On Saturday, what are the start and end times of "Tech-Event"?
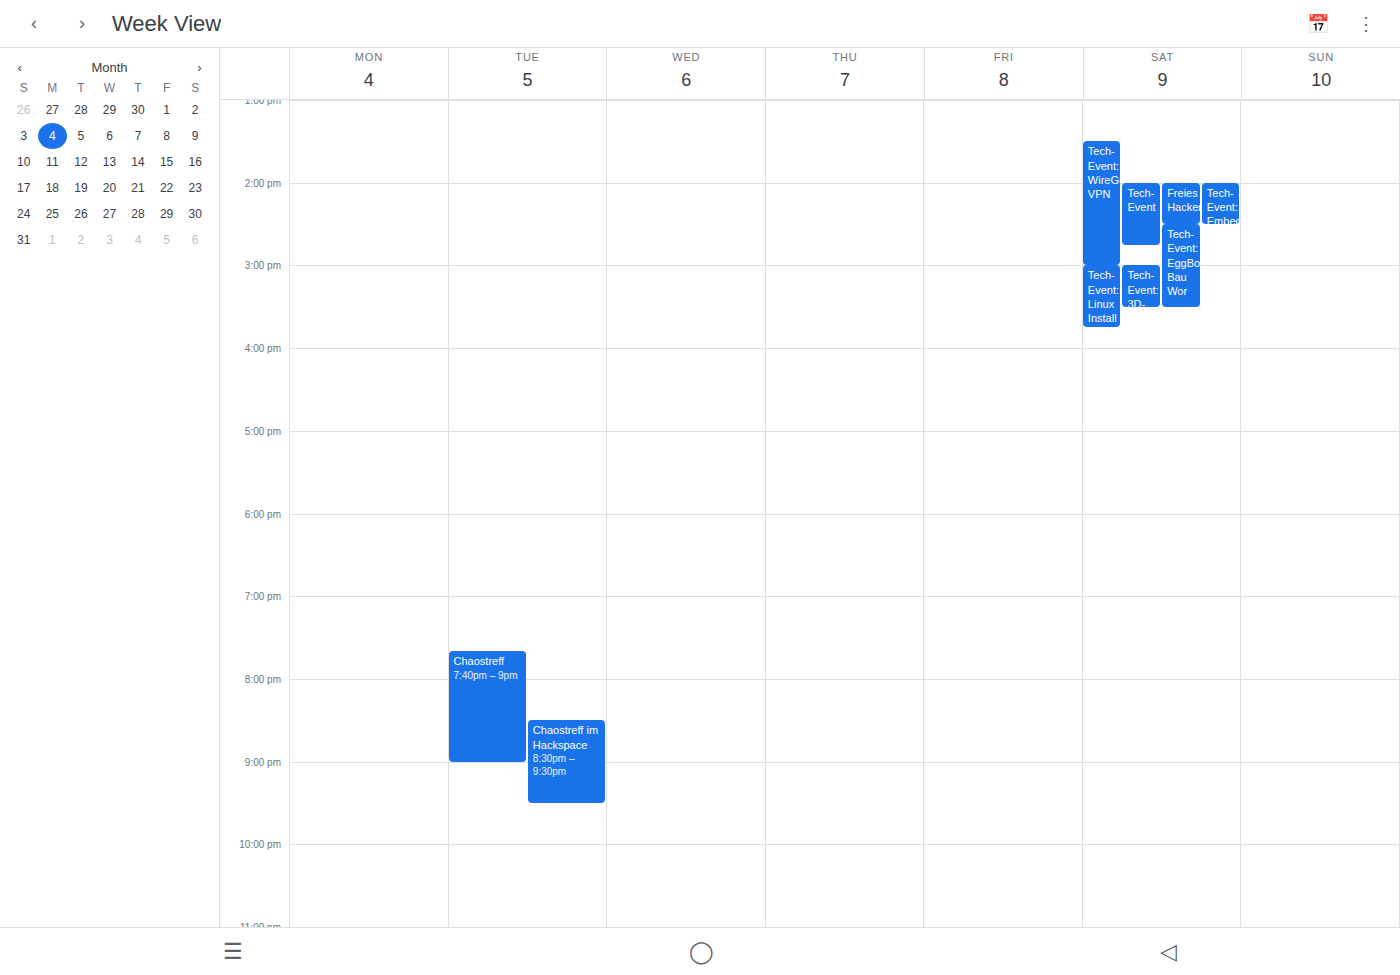
2:00 PM to 2:45 PM